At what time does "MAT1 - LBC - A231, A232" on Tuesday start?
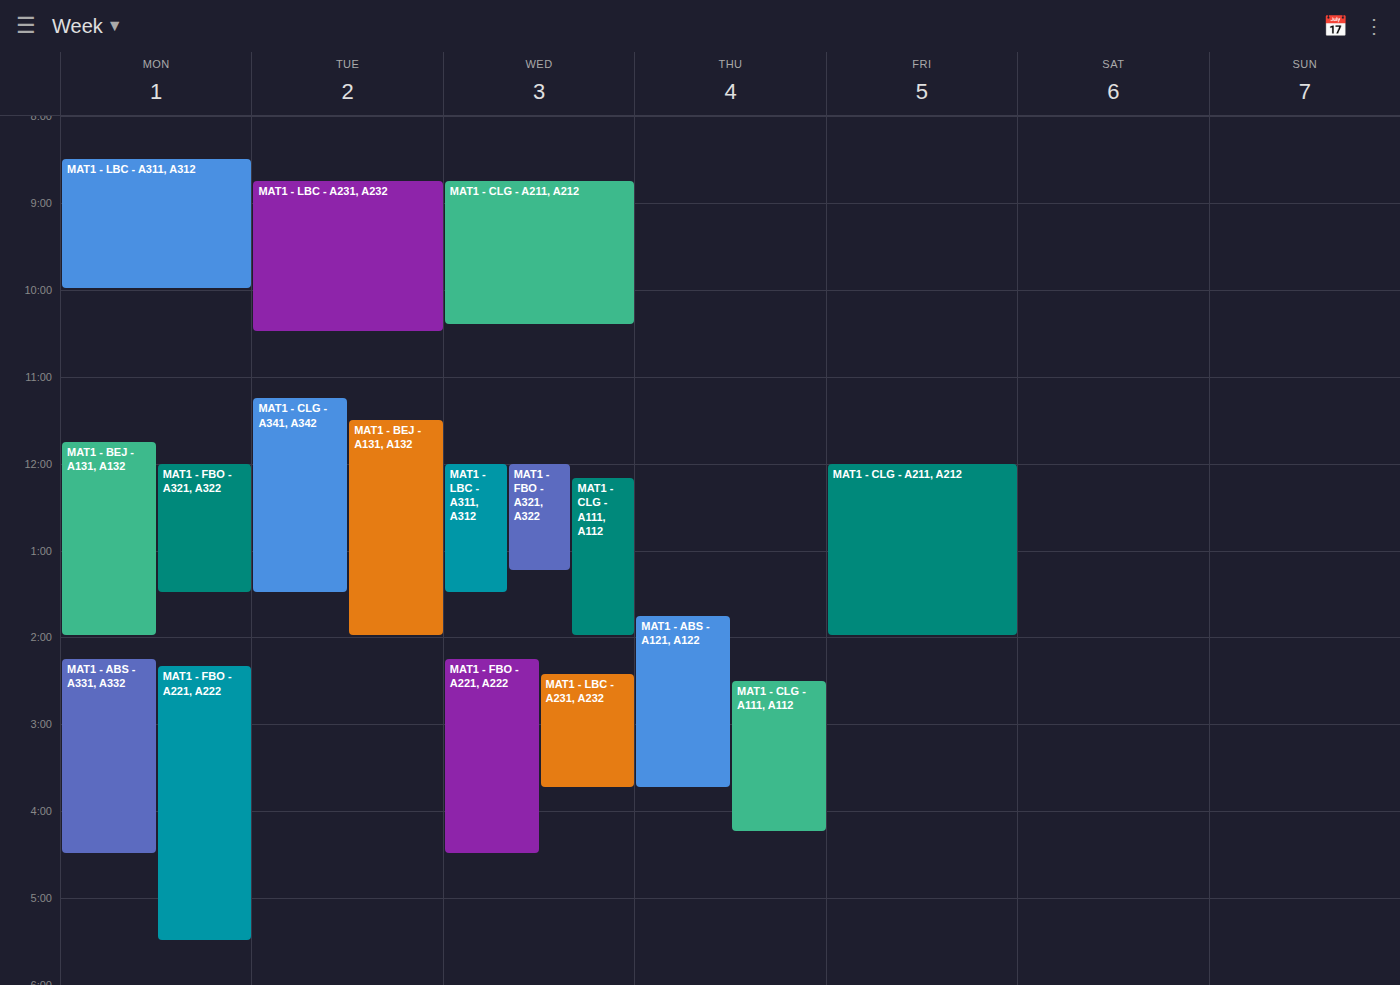
8:45 AM